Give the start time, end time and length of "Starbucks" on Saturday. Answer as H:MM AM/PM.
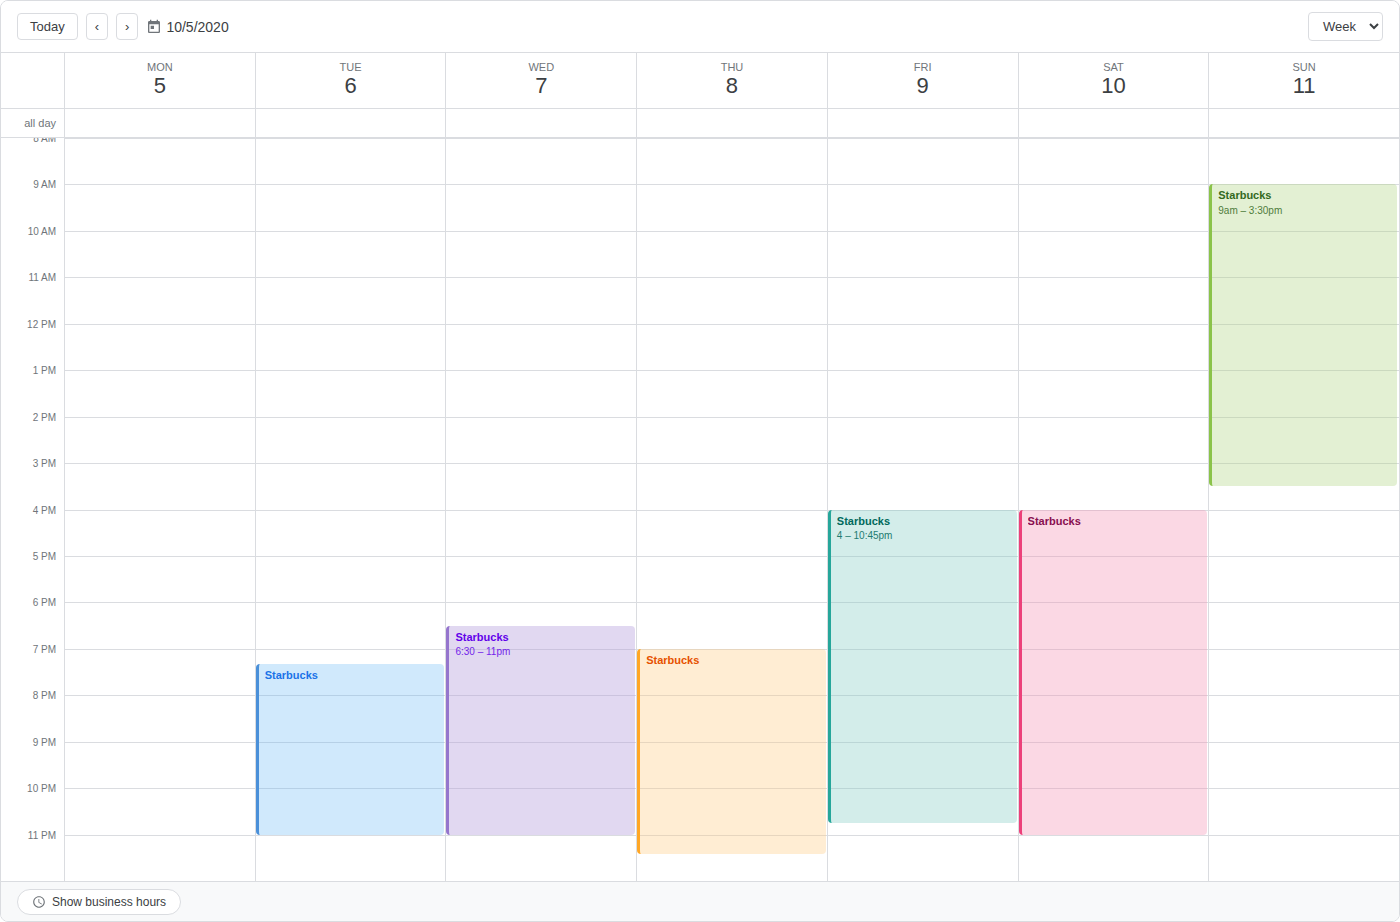
4:00 PM to 11:00 PM, 7 hours